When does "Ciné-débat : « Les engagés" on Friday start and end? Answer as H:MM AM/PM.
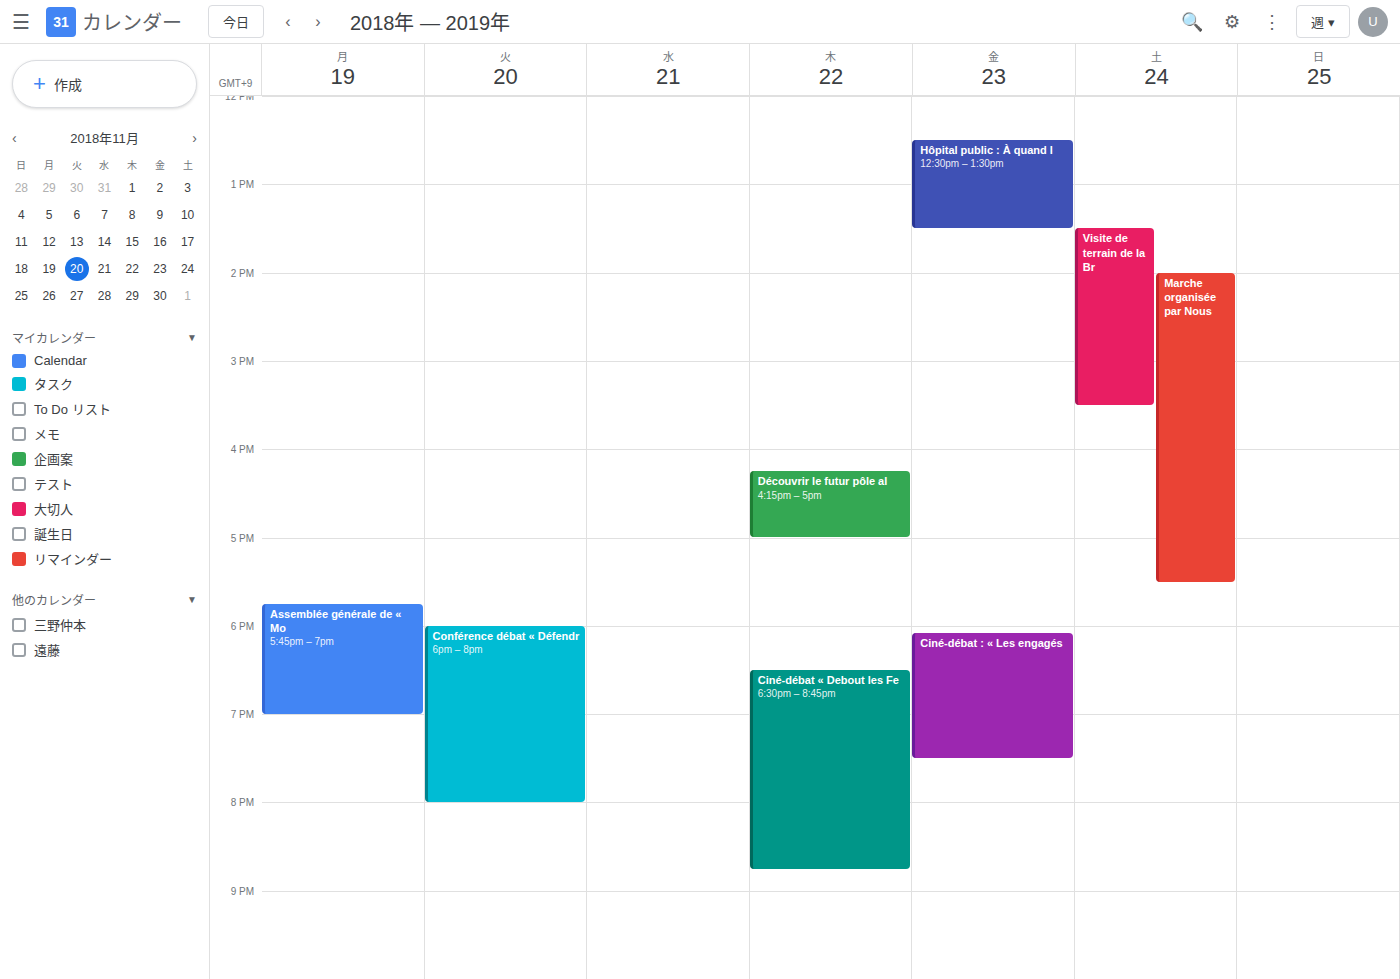
6:05 PM to 7:30 PM